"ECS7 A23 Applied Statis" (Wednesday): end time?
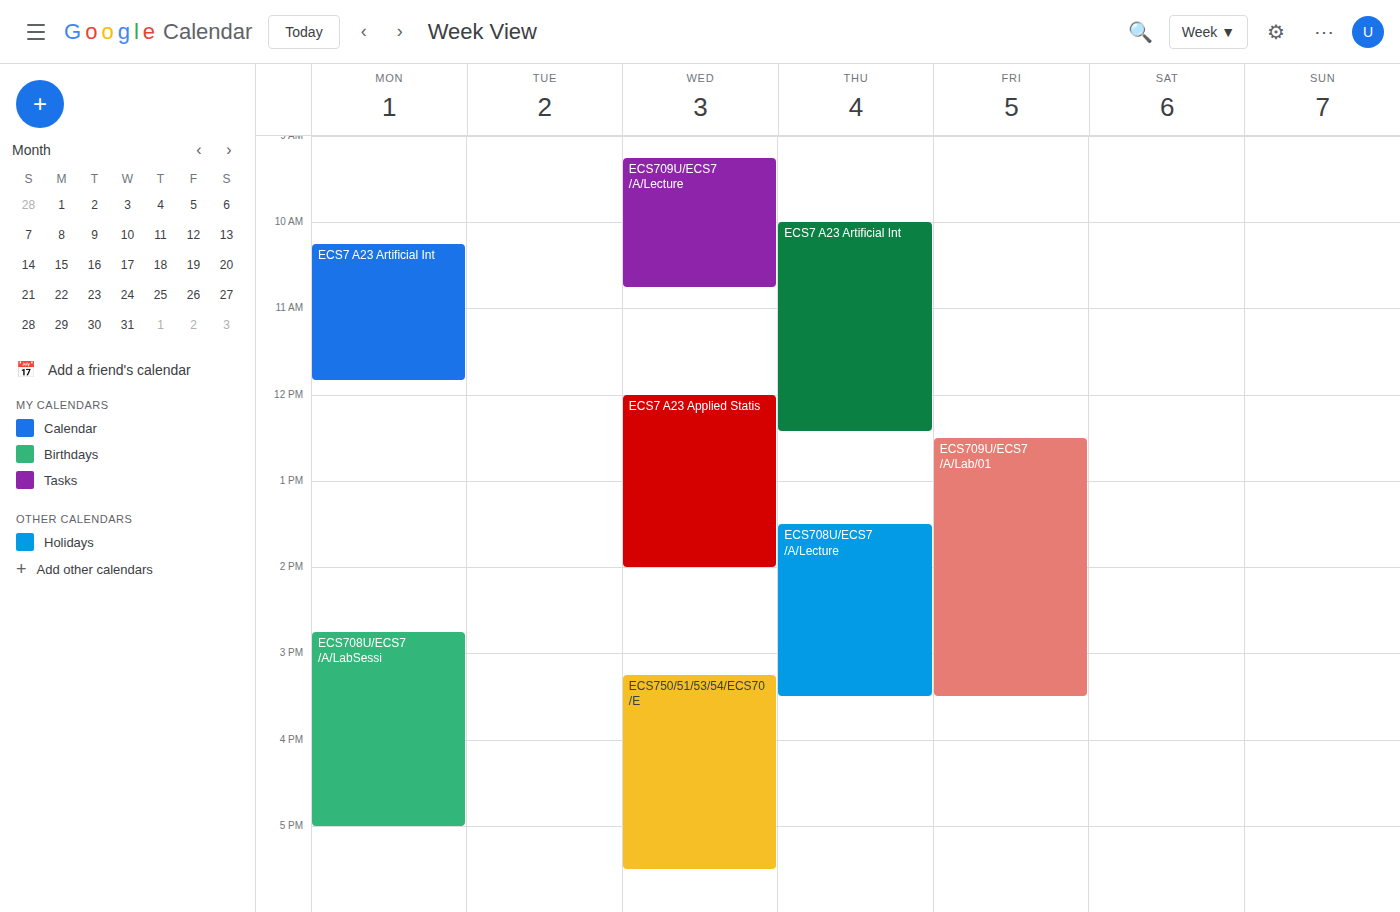
2:00 PM